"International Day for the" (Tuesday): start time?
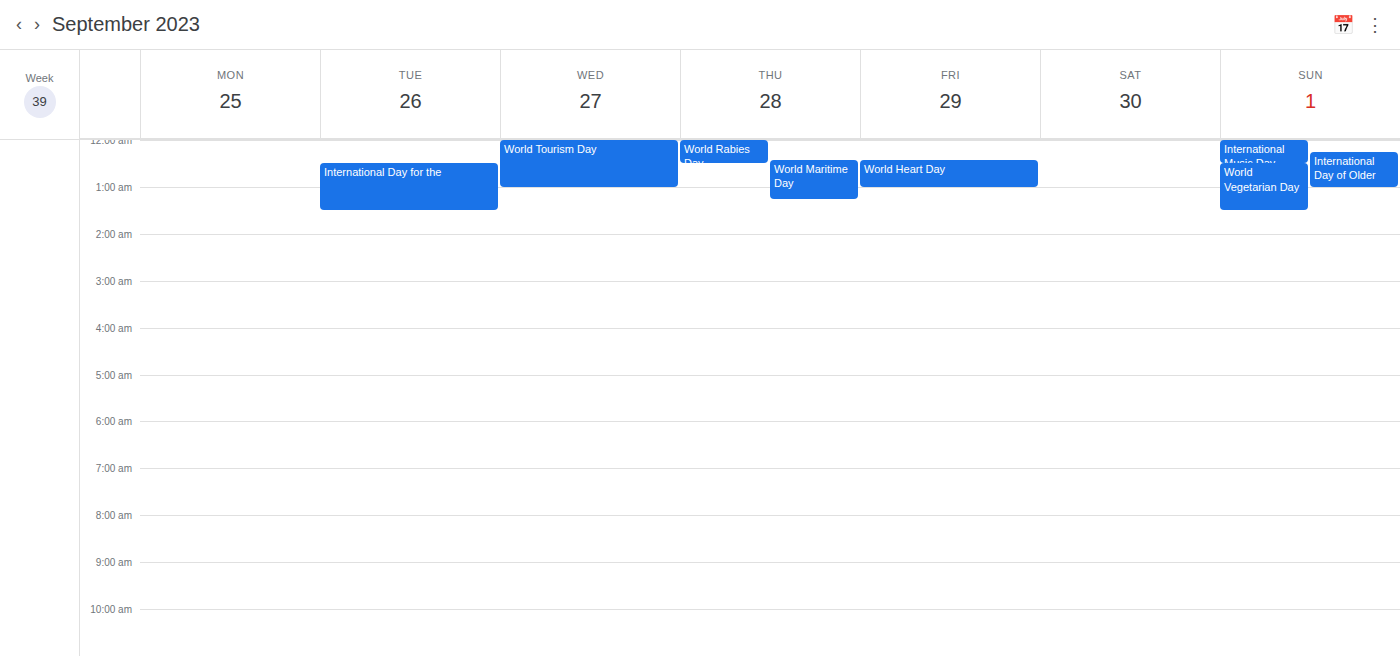
12:30 AM